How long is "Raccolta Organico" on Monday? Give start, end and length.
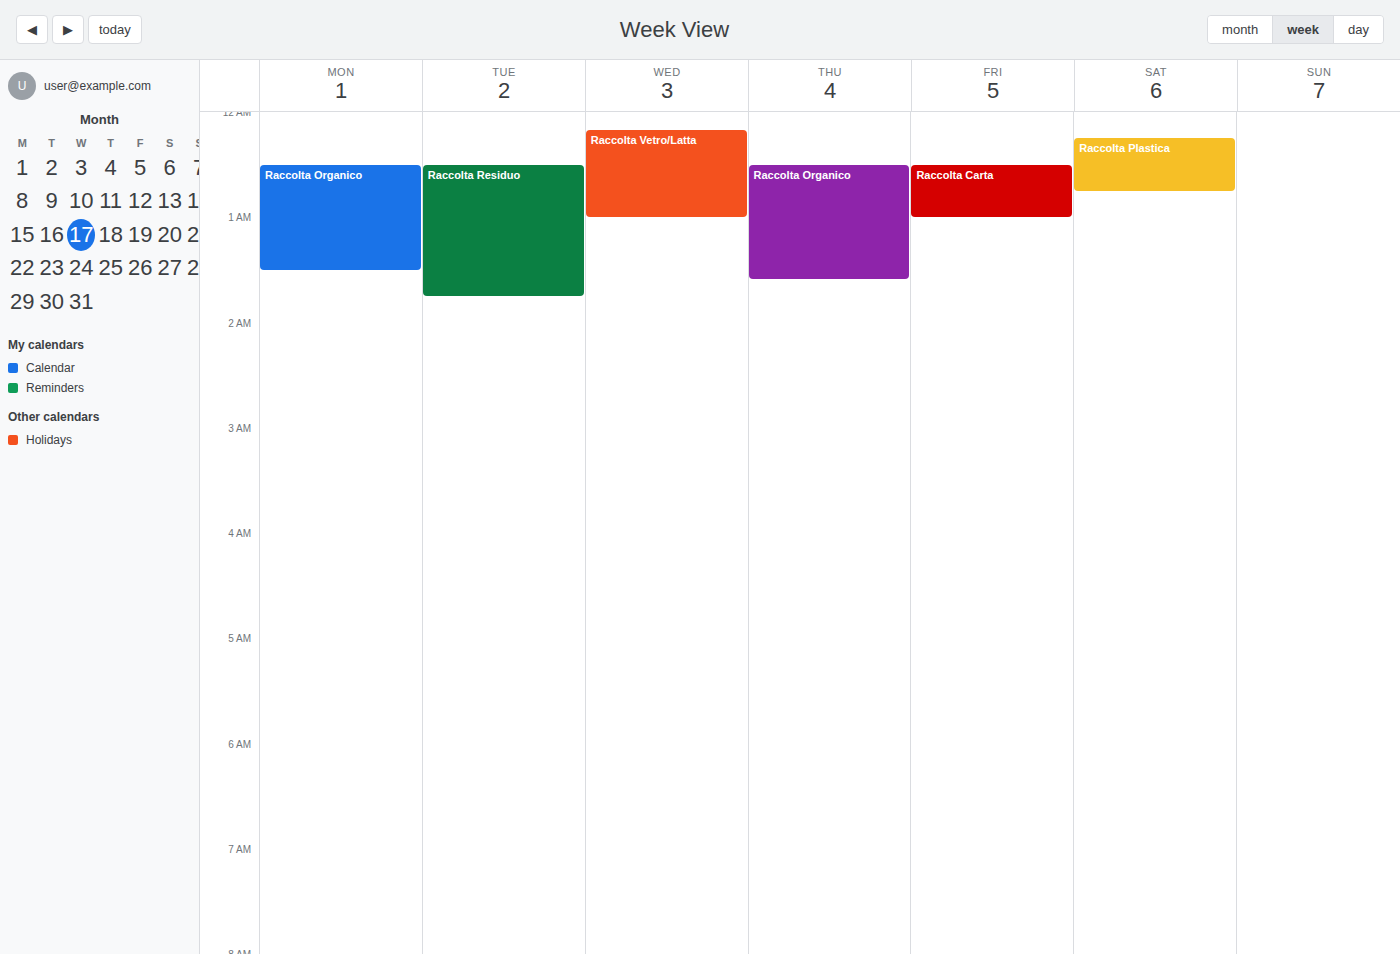
12:30 AM to 1:30 AM, 1 hour